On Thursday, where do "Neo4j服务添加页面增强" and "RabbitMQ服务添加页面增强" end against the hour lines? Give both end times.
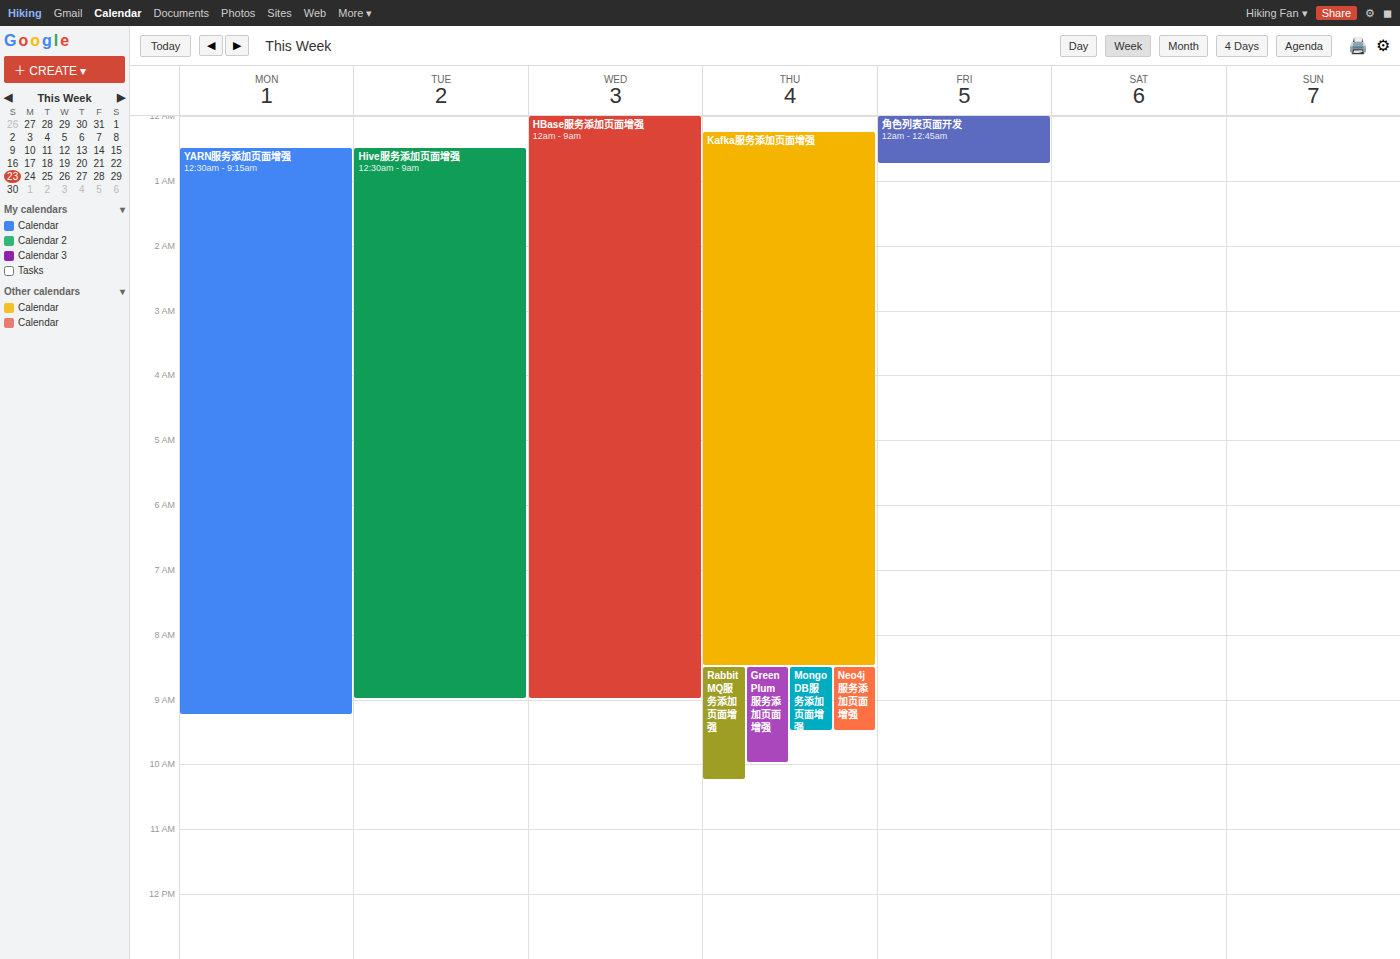
"Neo4j服务添加页面增强": 9:30 AM, halfway between the 9 AM and 10 AM lines. "RabbitMQ服务添加页面增强": 10:15 AM, neither: a quarter of the way from the 10 AM line to the 11 AM line.